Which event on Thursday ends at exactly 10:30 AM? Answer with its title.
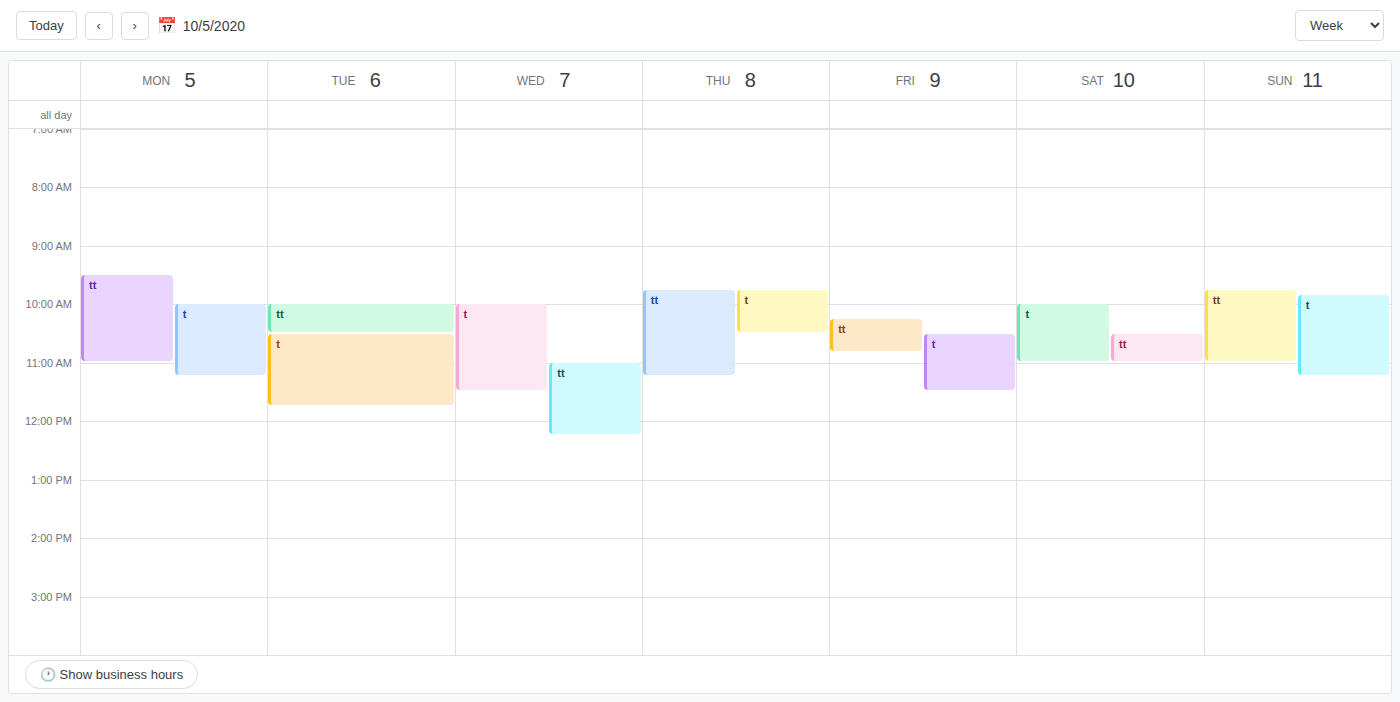
"t"